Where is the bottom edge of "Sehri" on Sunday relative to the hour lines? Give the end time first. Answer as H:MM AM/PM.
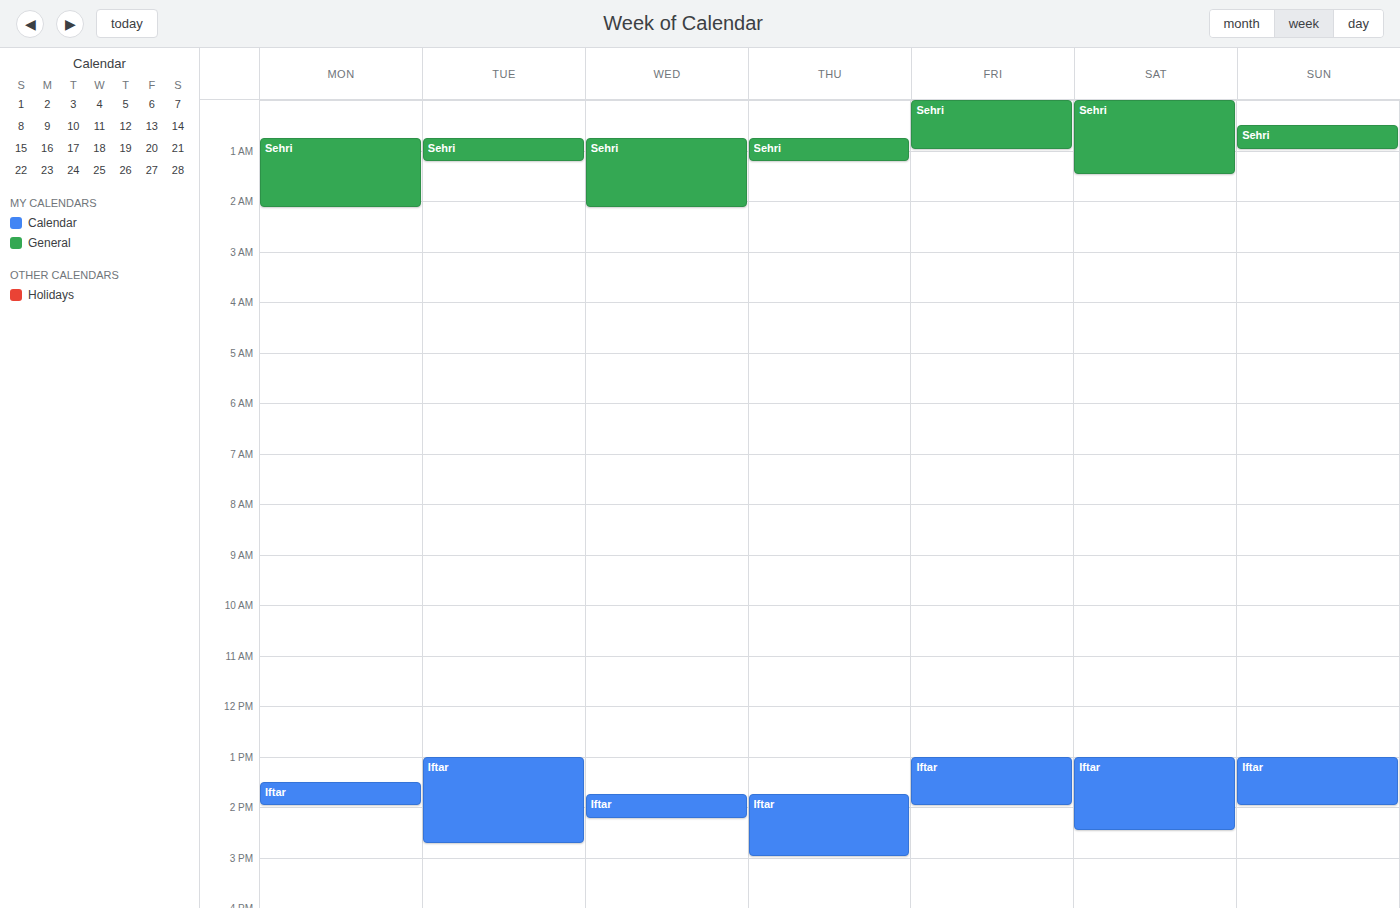
1:00 AM -- exactly on the 1 AM line.